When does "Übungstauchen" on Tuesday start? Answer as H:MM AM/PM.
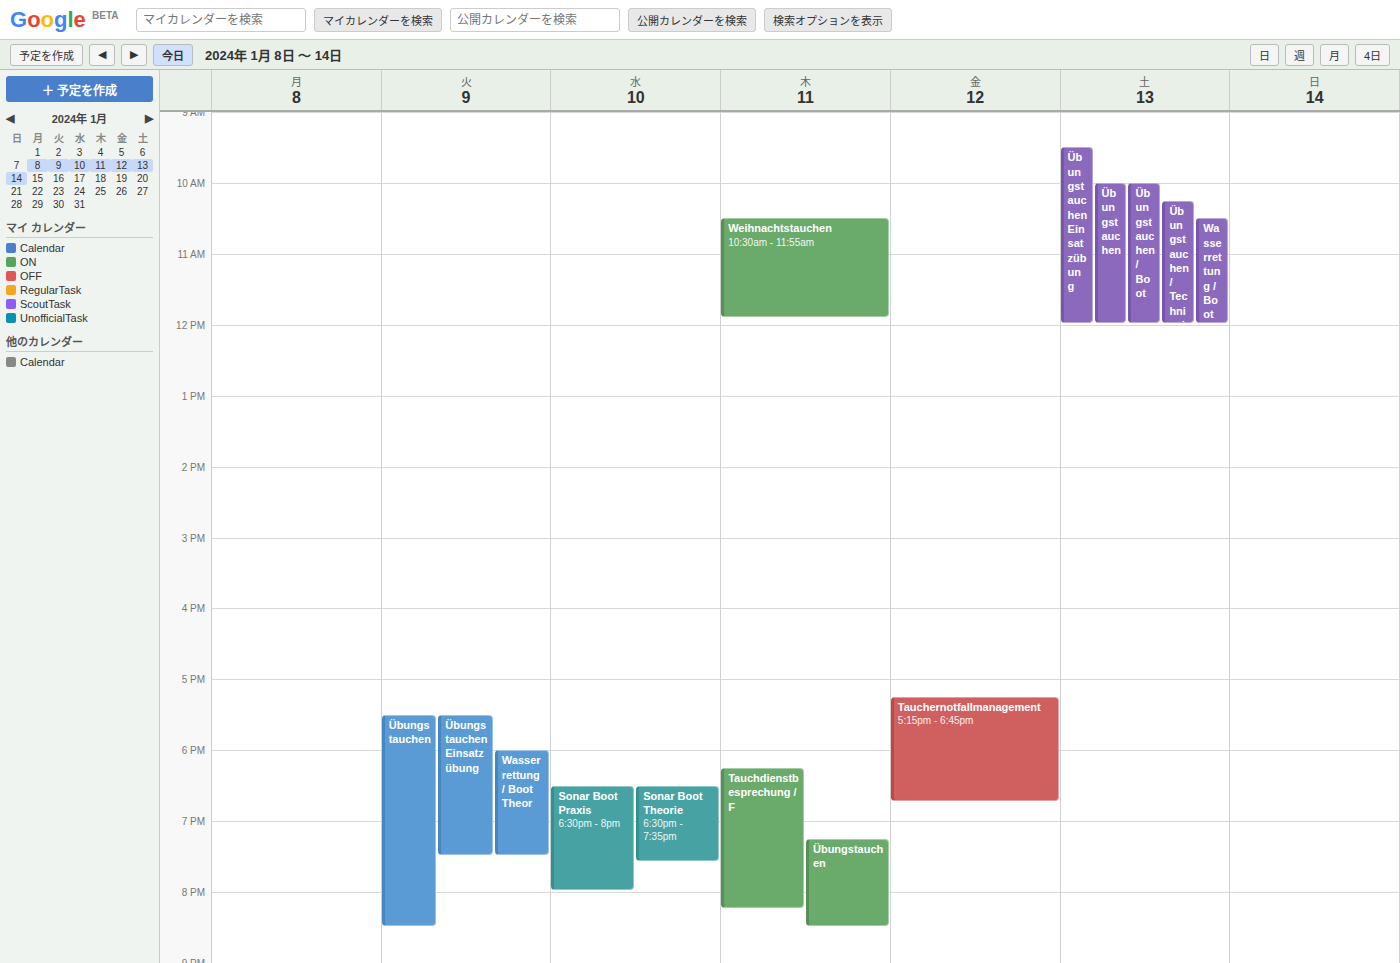
5:30 PM